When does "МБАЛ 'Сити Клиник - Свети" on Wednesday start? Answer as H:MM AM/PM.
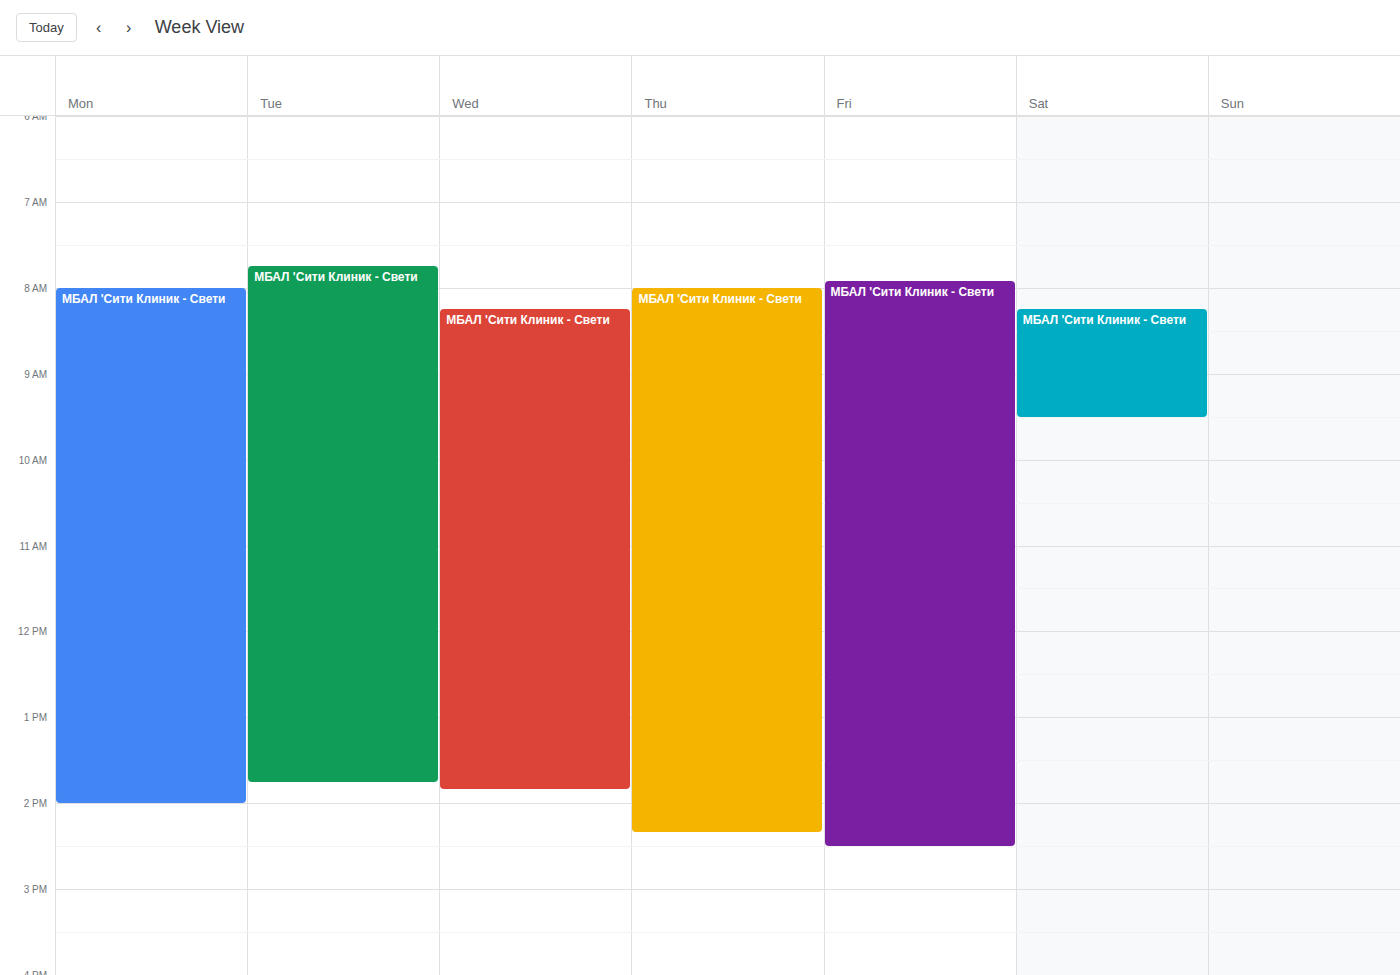
8:15 AM